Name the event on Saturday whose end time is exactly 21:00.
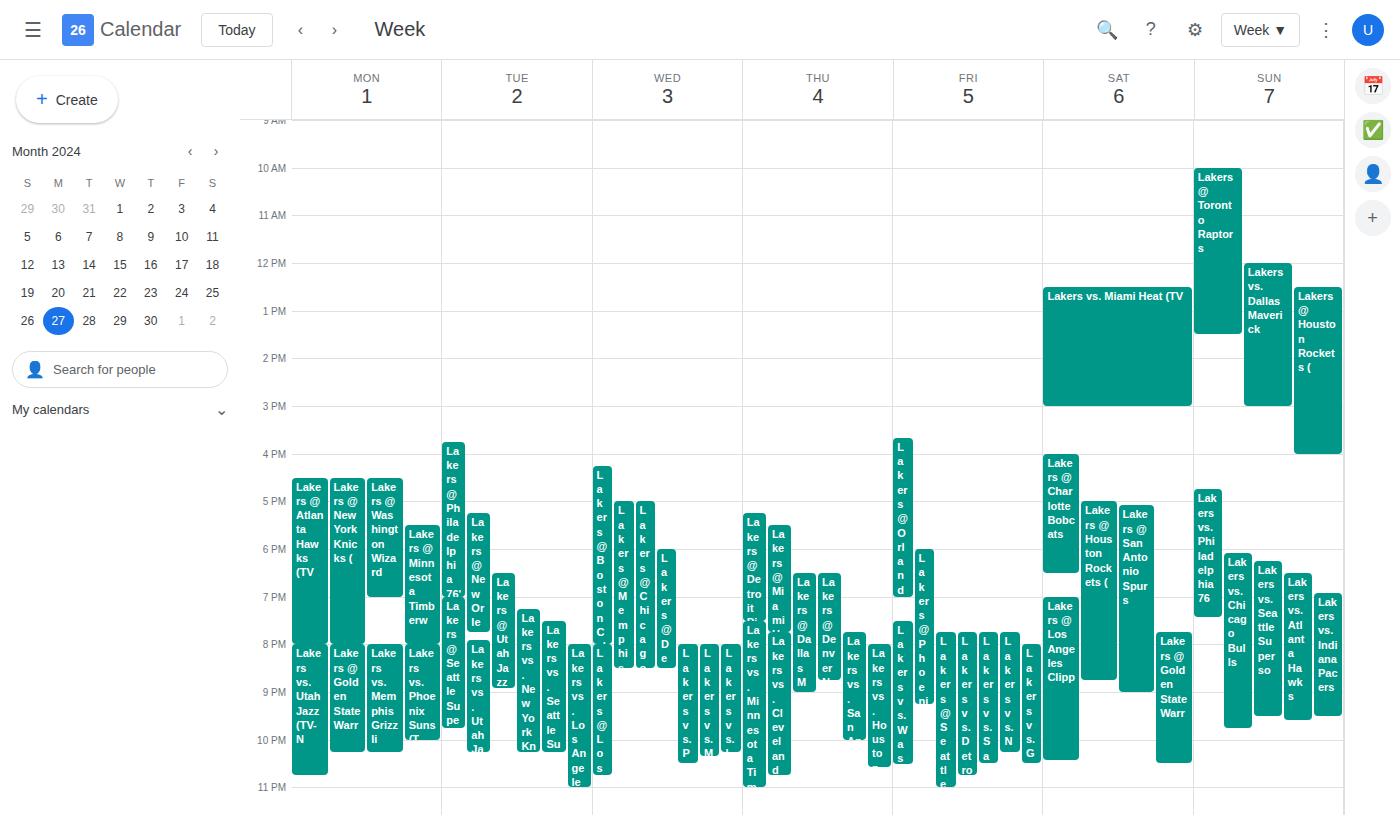
"Lakers @ San Antonio Spurs"